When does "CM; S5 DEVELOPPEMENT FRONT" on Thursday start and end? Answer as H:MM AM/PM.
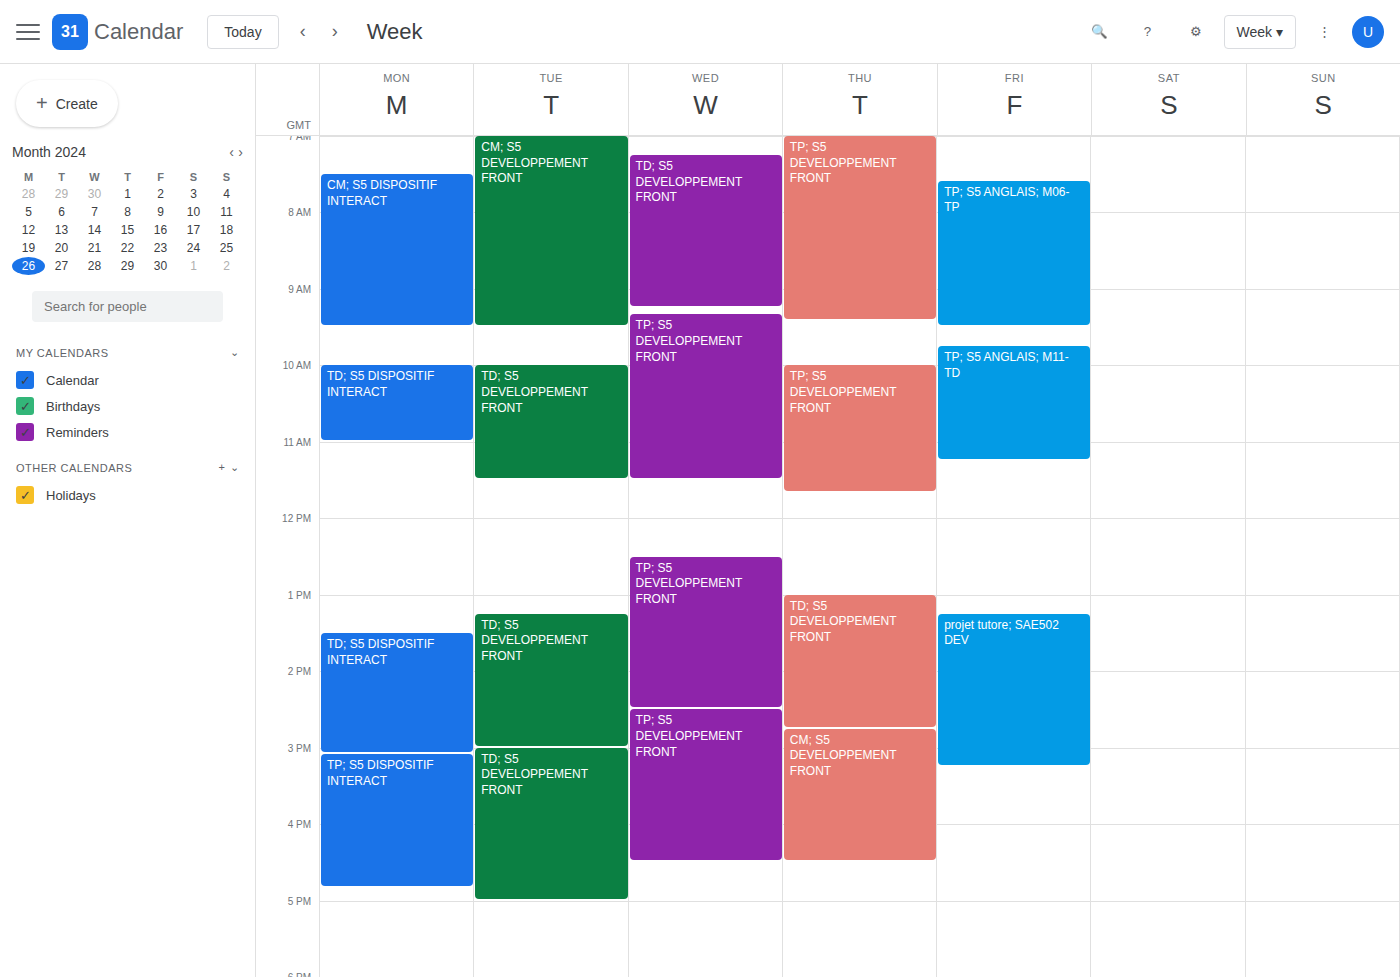
2:45 PM to 4:30 PM